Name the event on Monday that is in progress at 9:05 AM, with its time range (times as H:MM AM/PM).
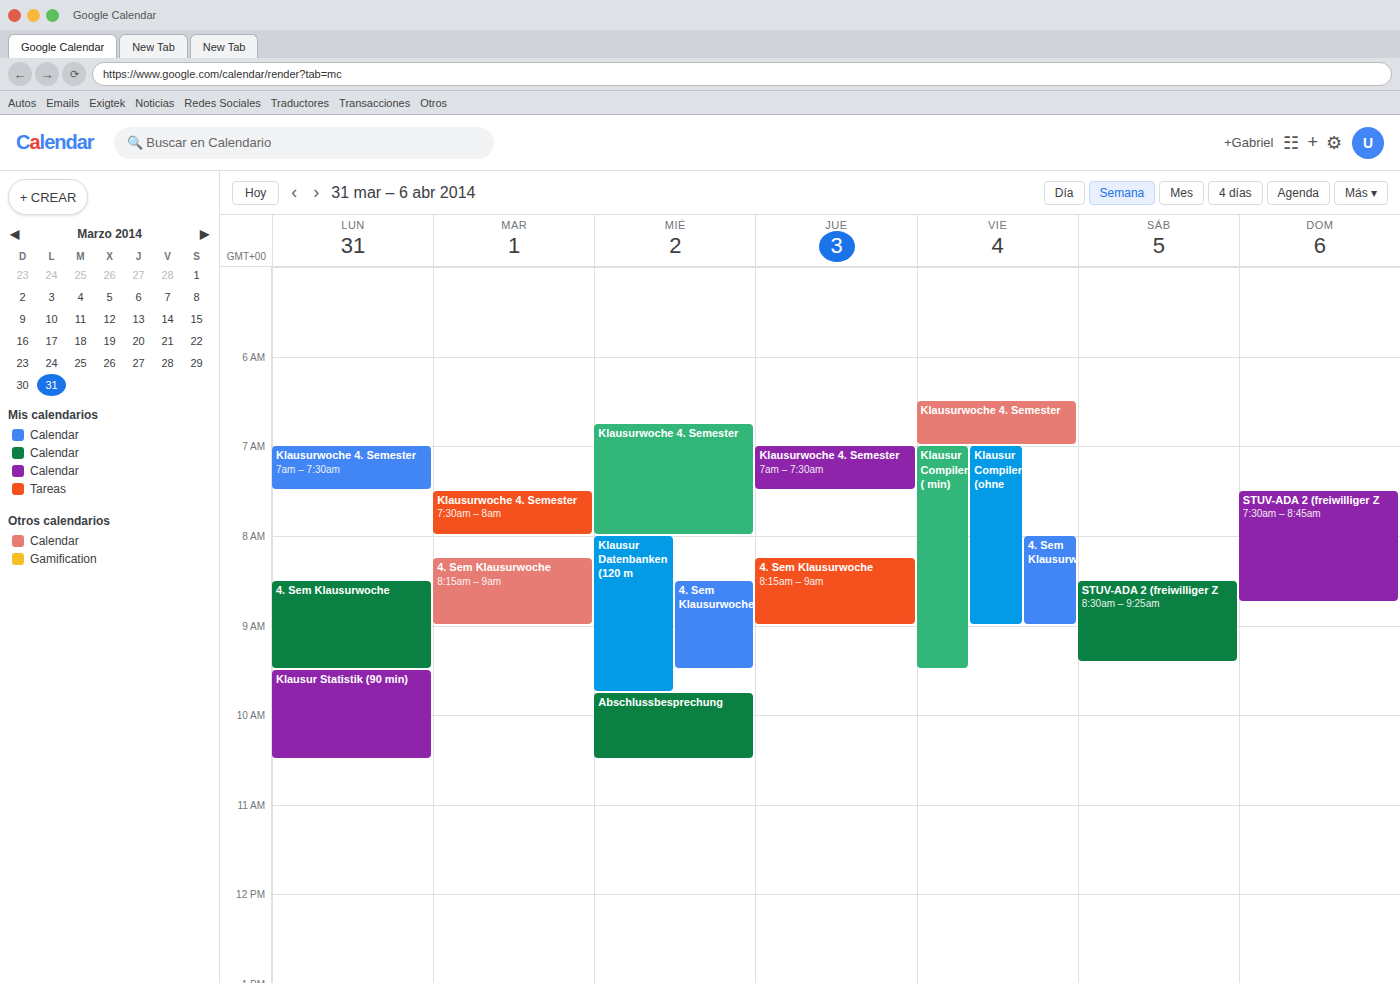
"4. Sem Klausurwoche", 8:30 AM to 9:30 AM